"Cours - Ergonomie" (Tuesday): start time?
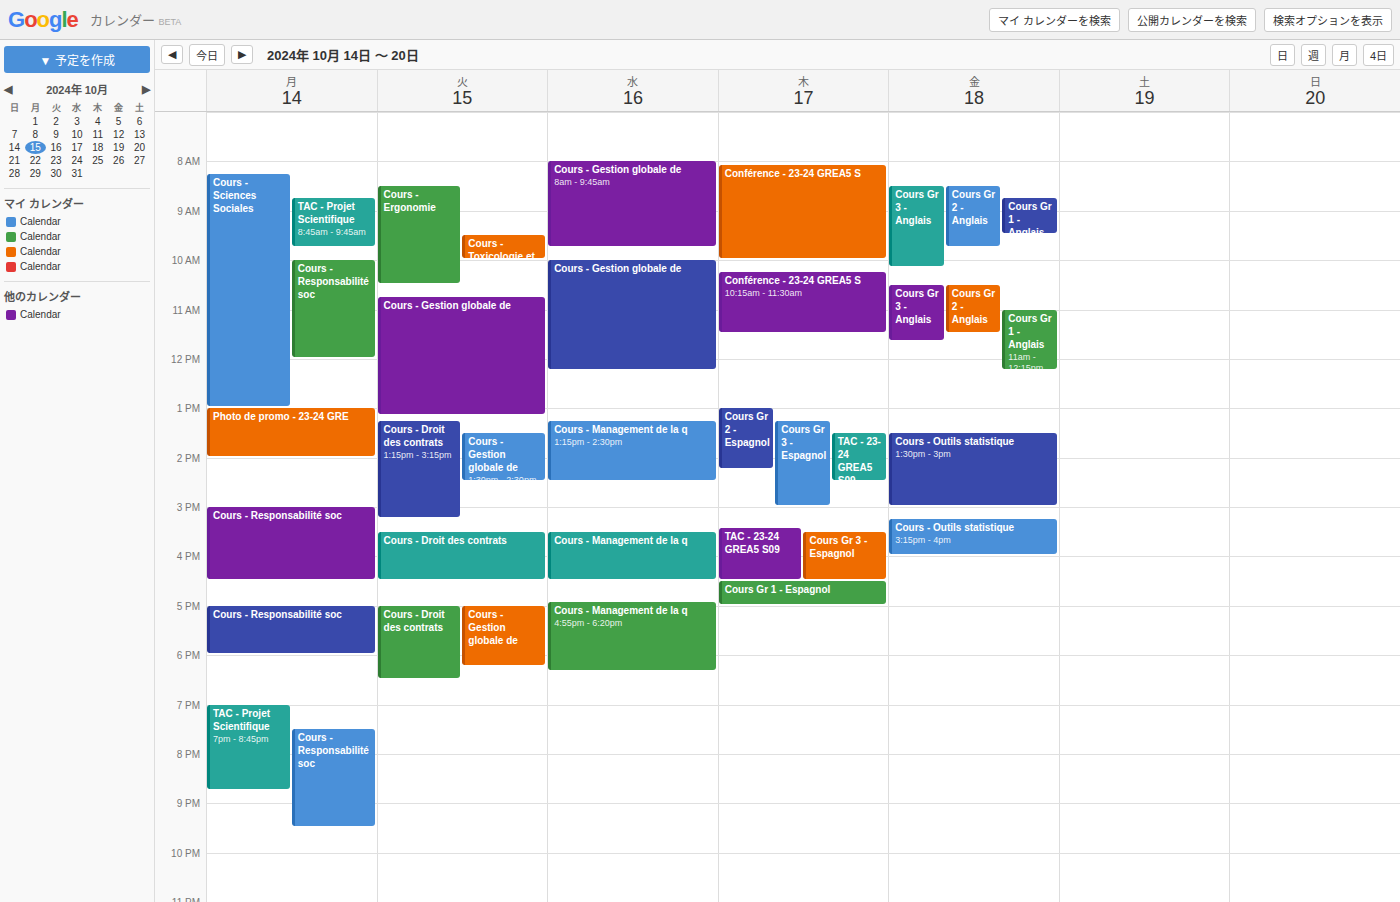
8:30 AM